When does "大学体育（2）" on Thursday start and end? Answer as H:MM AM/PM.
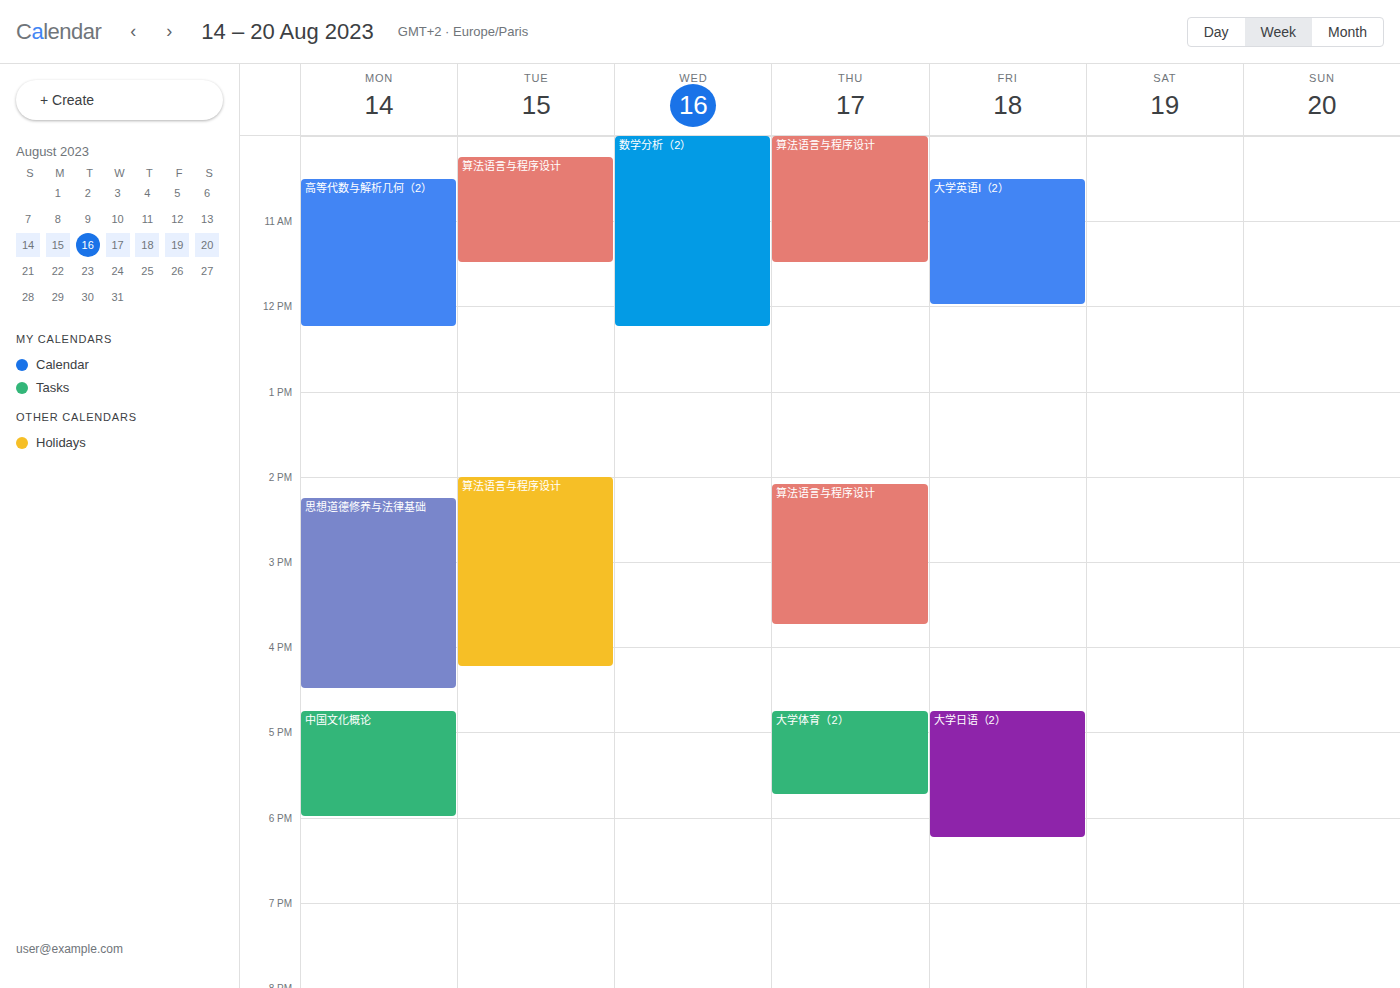
4:45 PM to 5:45 PM